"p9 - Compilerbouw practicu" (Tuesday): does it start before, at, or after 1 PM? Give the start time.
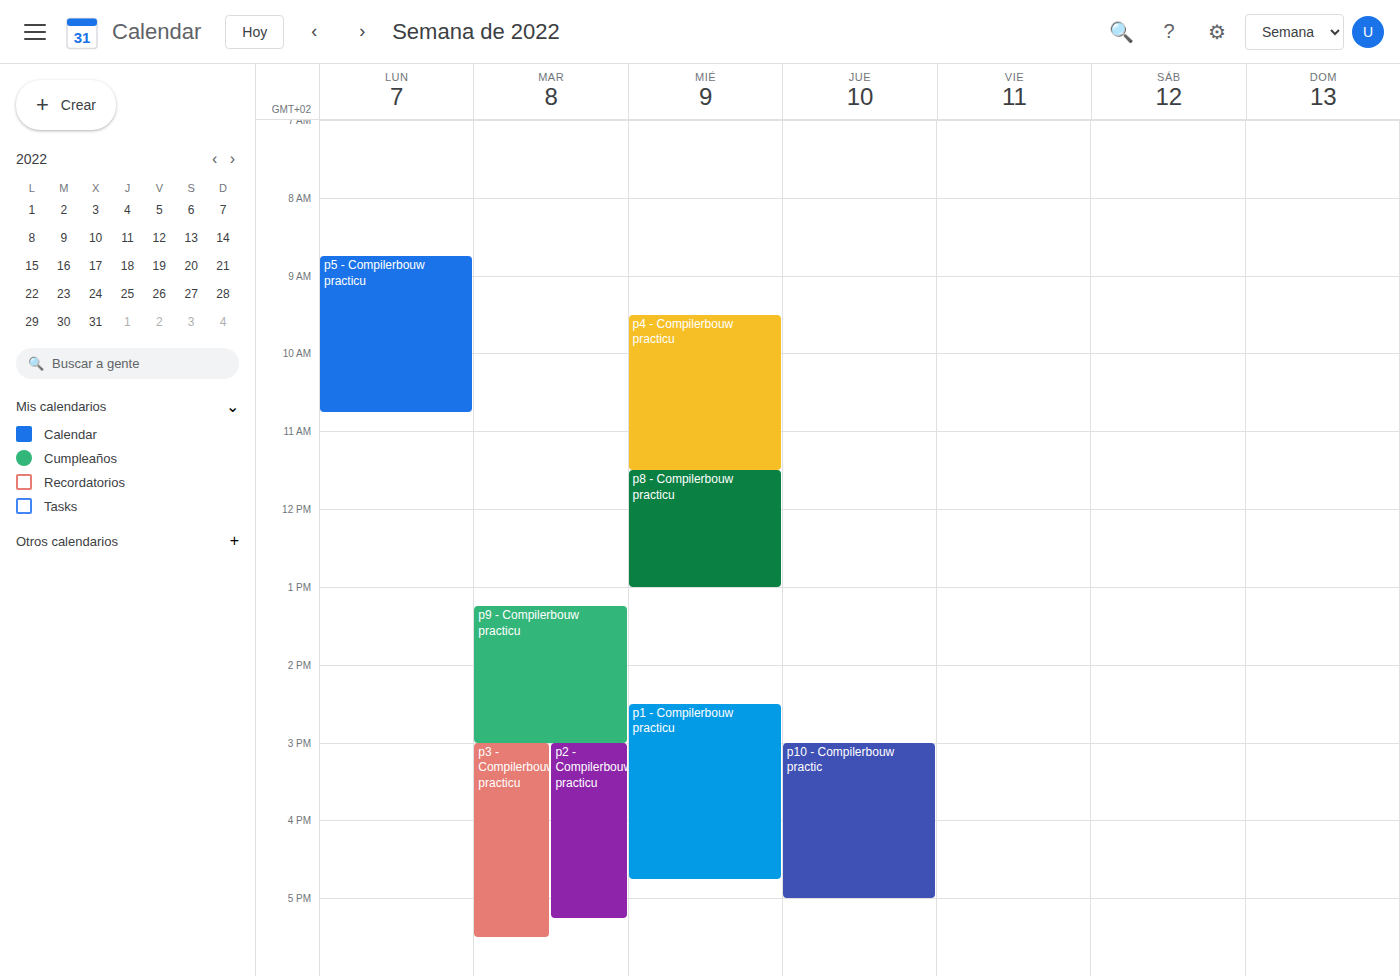
1:15 PM -- after 1 PM, 15 minutes below the 1 PM line.